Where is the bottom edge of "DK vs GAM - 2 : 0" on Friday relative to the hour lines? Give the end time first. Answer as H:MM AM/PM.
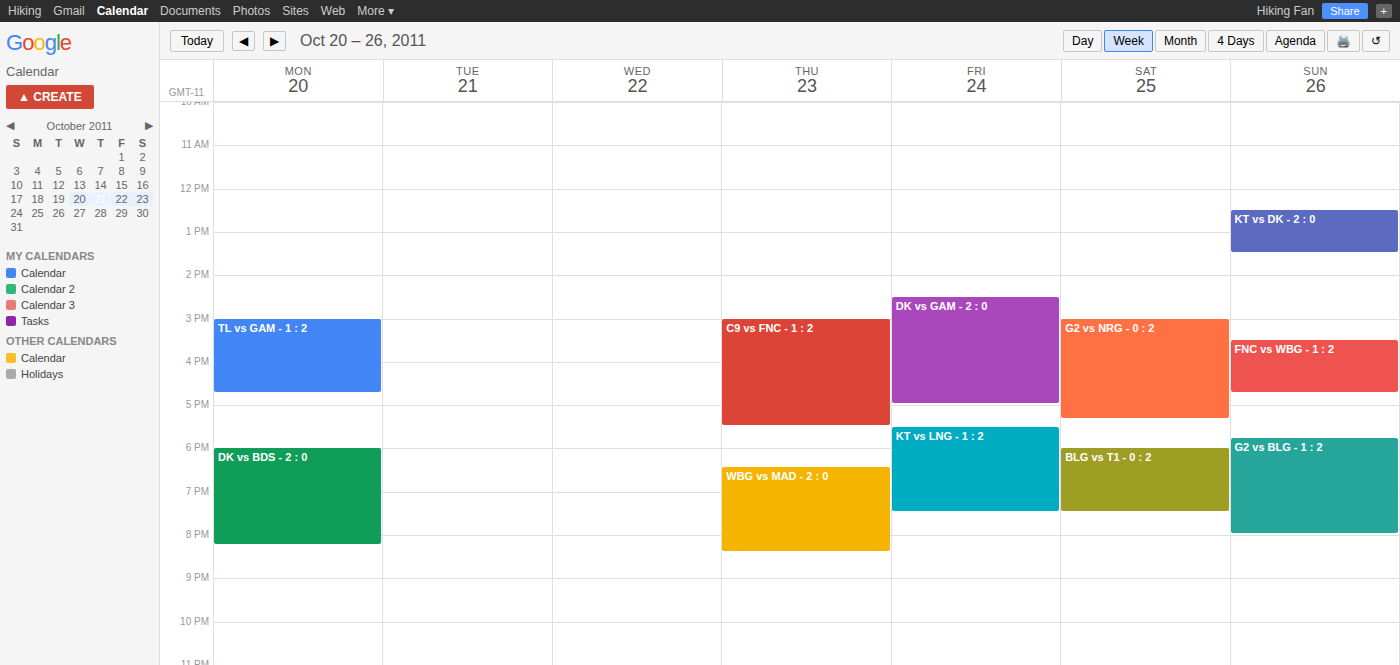
5:00 PM -- exactly on the 5 PM line.